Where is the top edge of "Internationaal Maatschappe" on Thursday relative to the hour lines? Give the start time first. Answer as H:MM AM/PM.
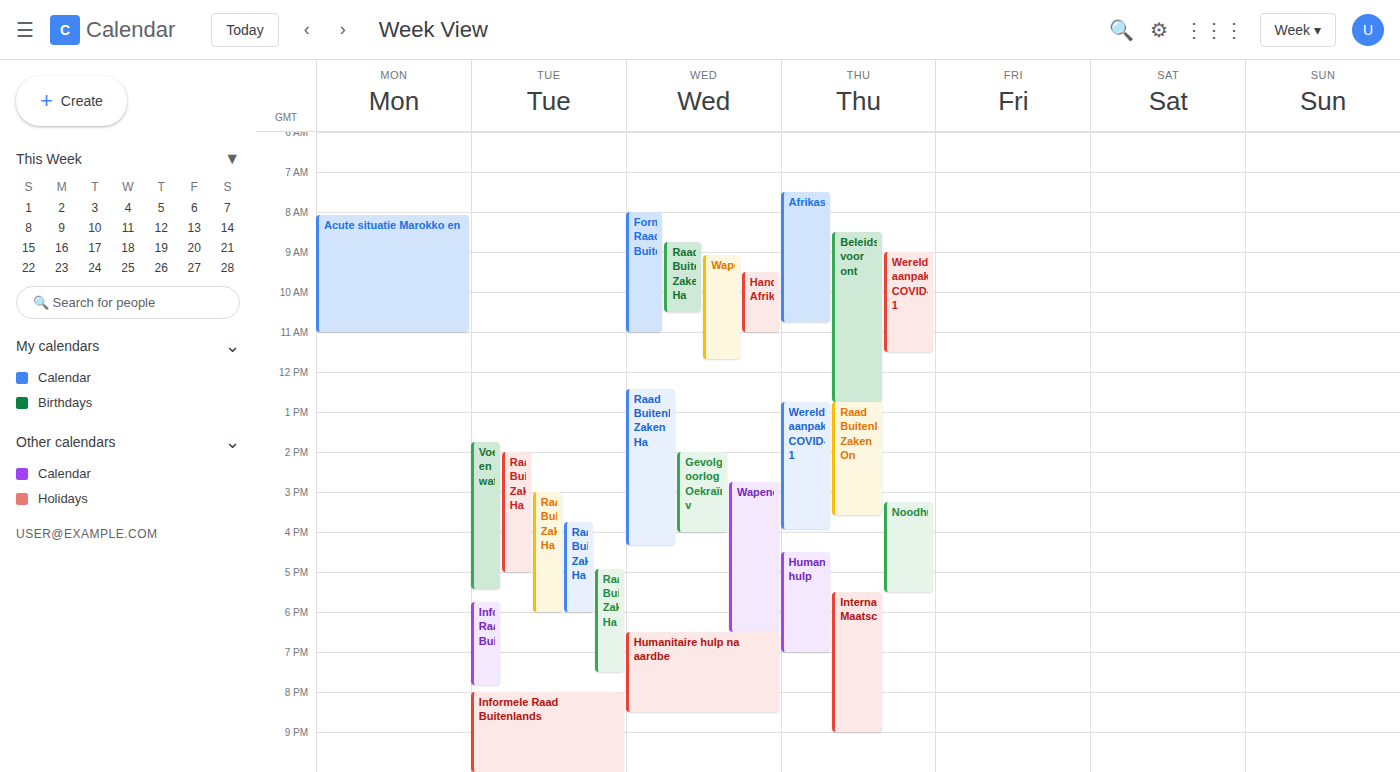
5:30 PM -- halfway between the 5 PM and 6 PM lines.